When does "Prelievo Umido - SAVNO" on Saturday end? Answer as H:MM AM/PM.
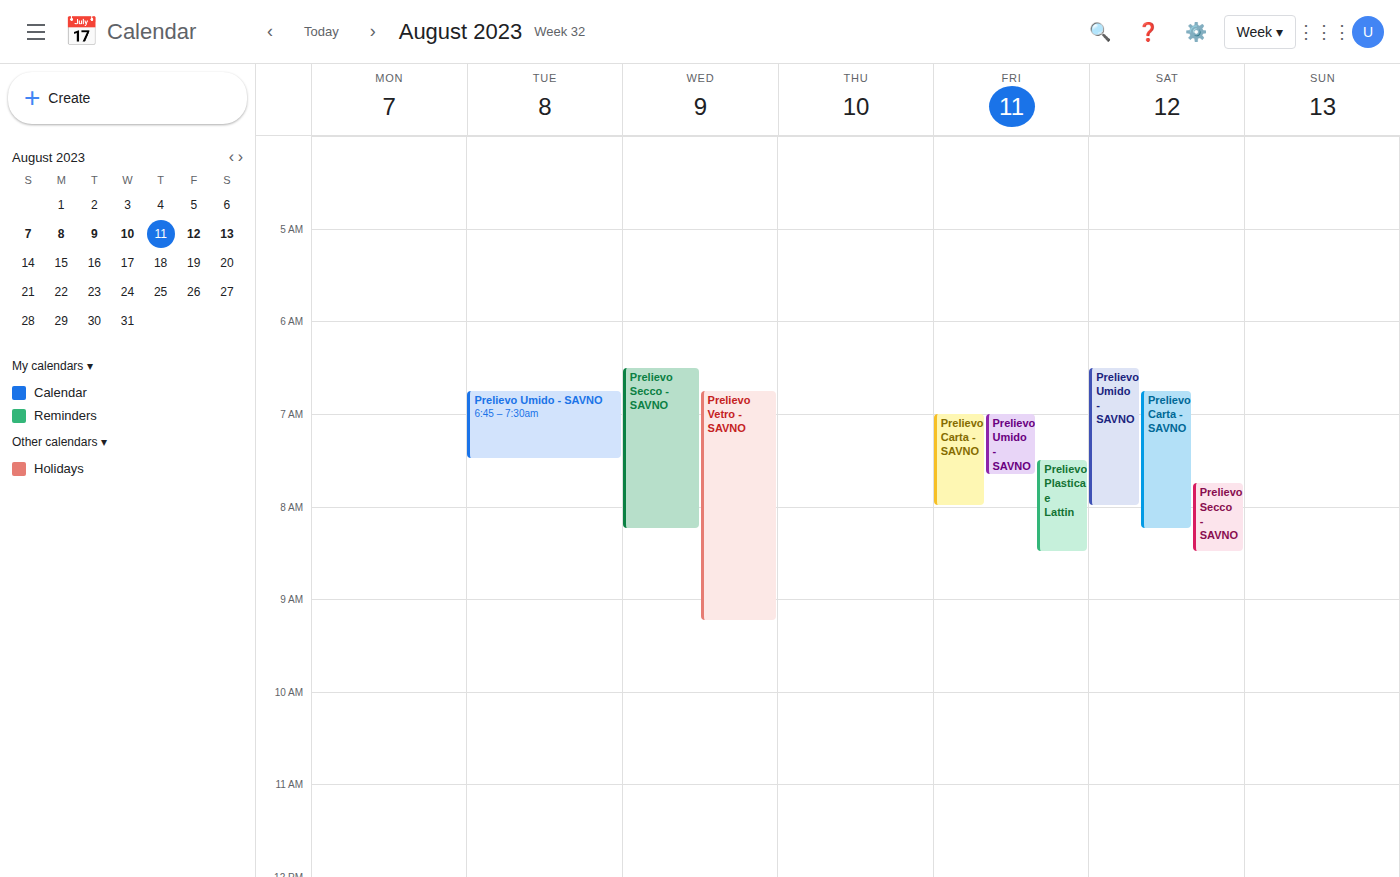
8:00 AM